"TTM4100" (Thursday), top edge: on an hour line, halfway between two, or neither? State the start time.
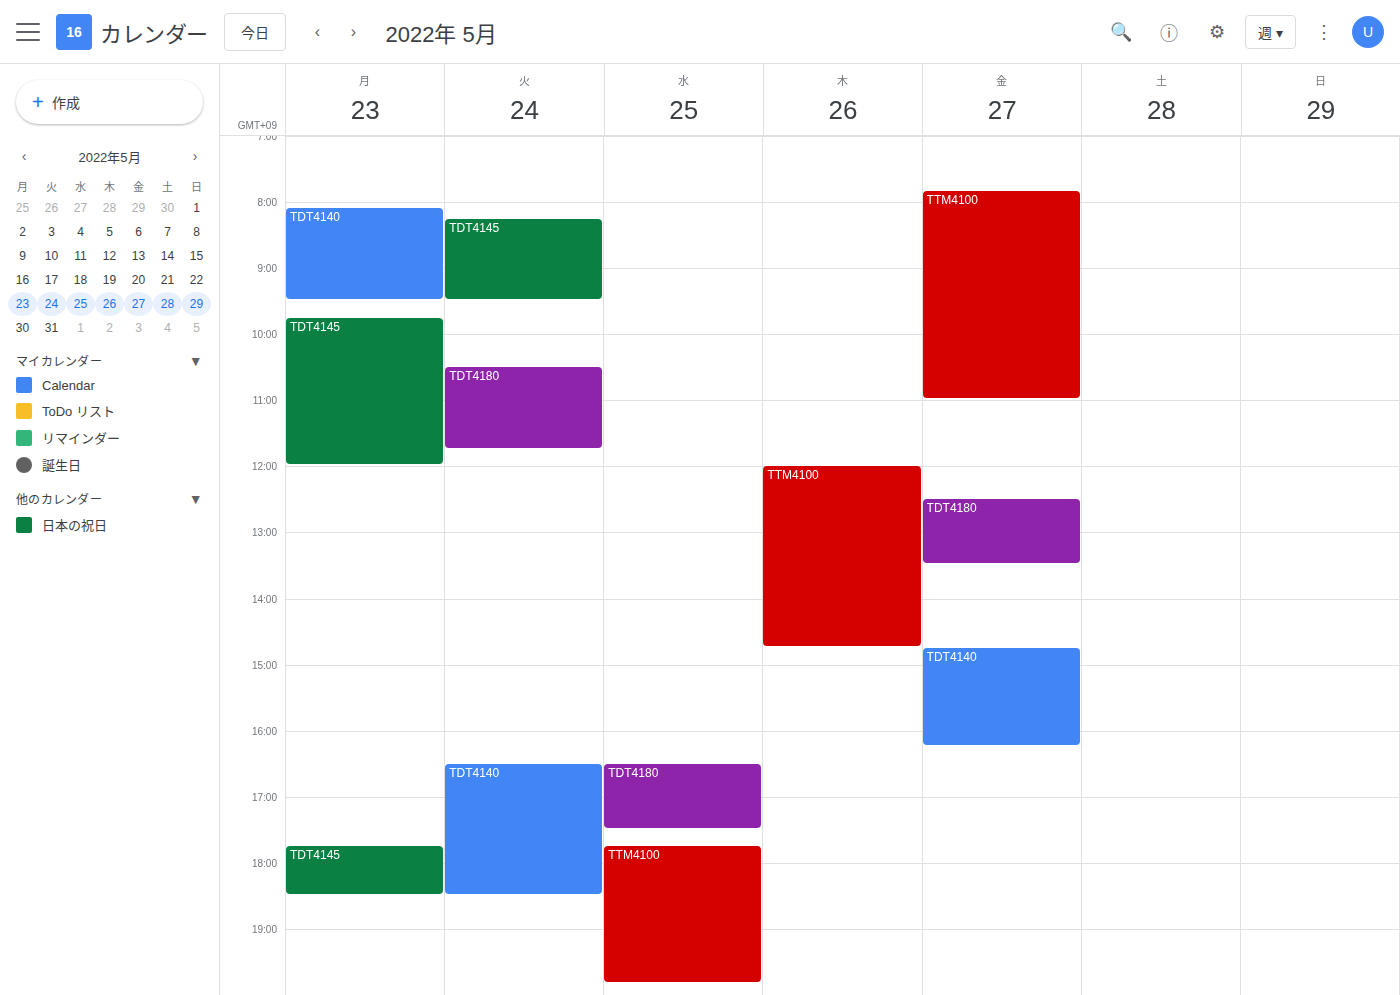
12:00 PM -- exactly on the 12 PM line.